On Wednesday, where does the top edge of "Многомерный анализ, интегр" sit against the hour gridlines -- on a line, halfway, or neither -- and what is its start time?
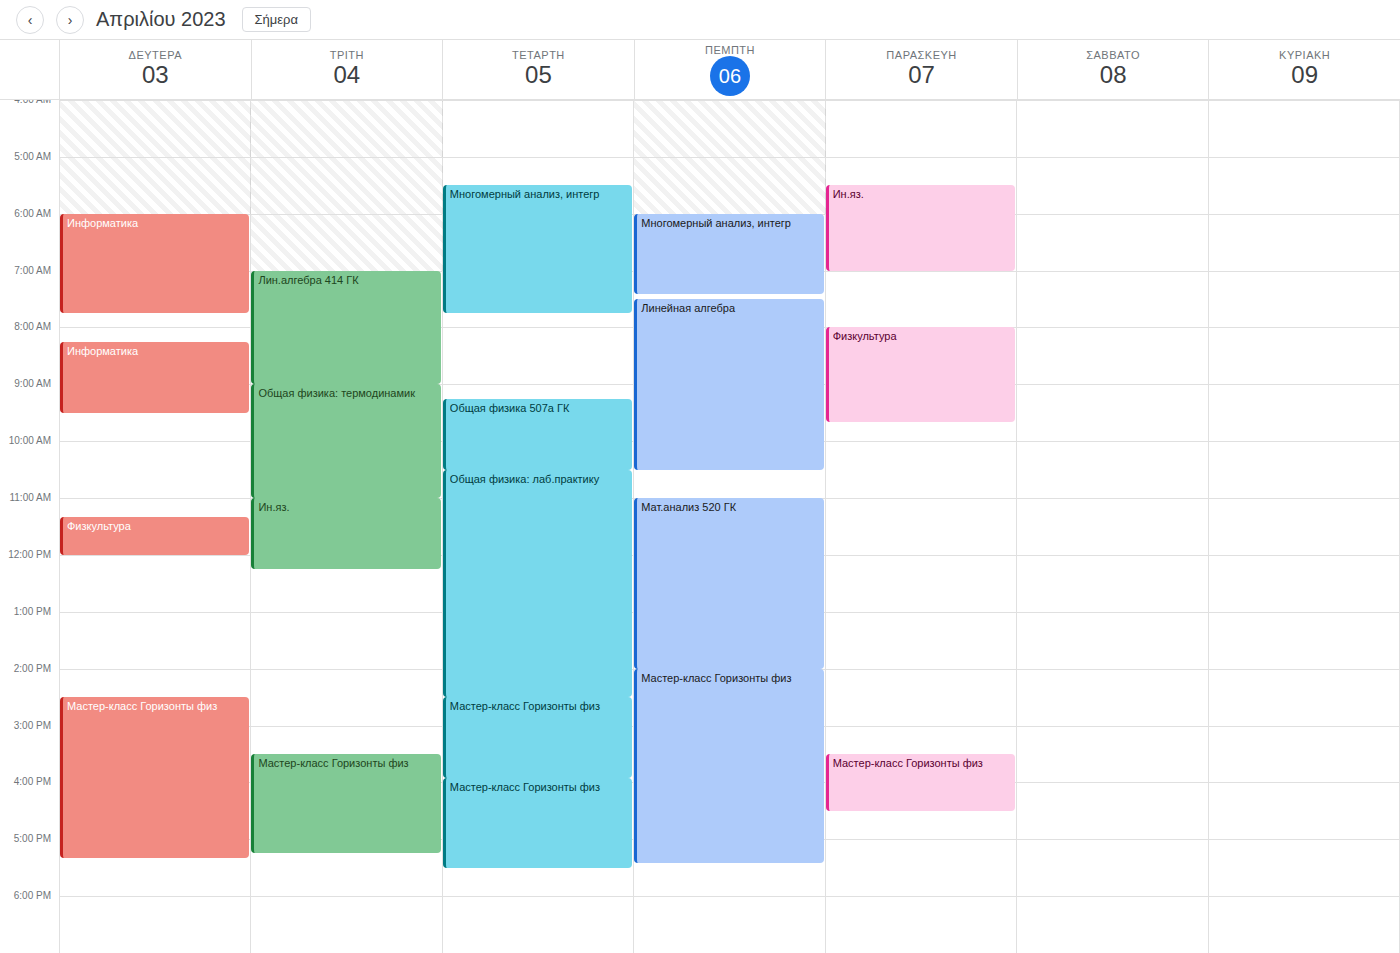
05:30 -- halfway between the 05:00 and 06:00 lines.